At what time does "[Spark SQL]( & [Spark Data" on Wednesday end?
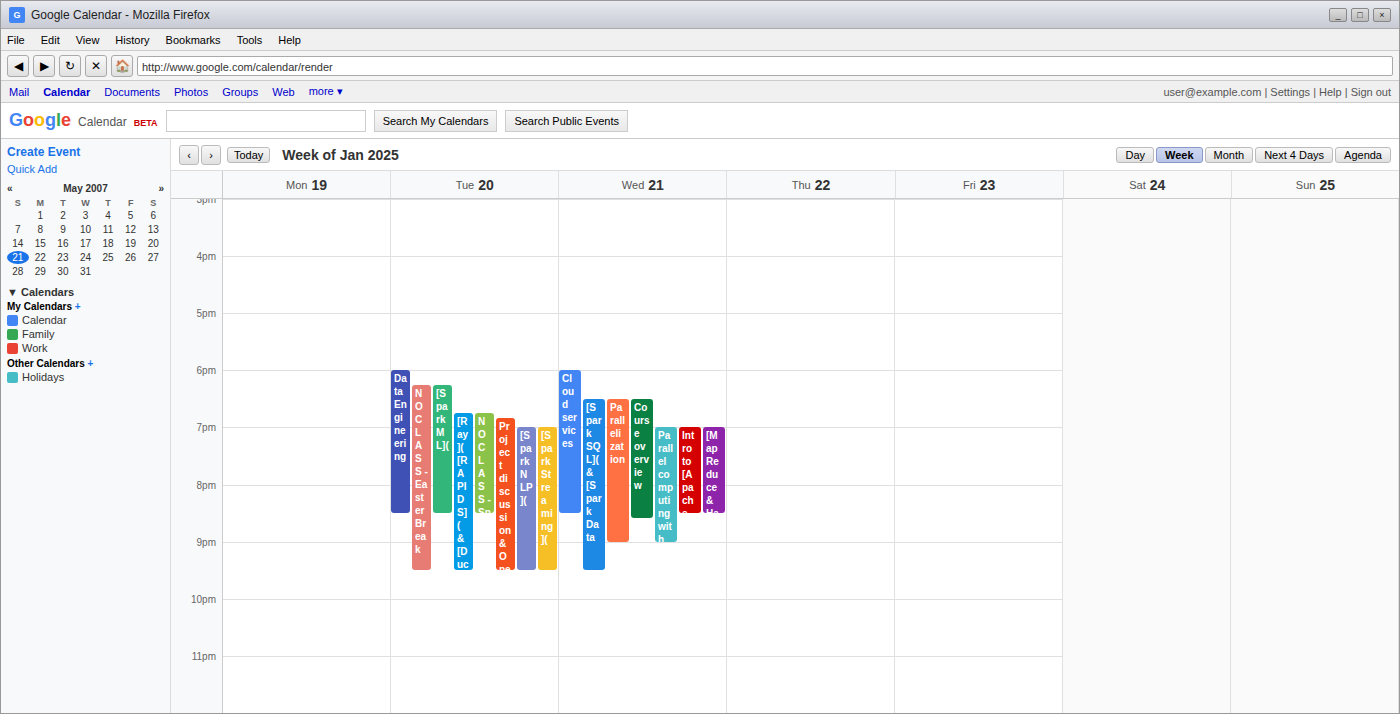
21:30